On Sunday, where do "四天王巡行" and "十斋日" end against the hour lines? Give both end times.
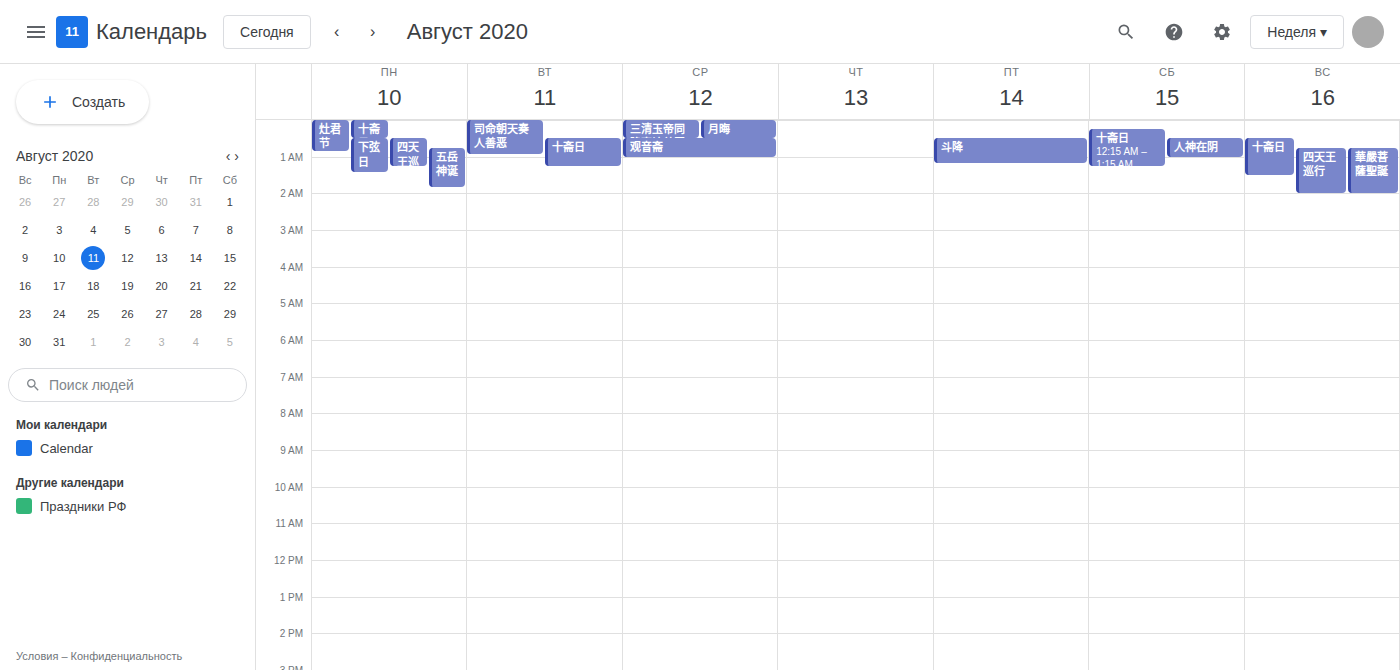
"四天王巡行": 2:00 AM, exactly on the 2 AM line. "十斋日": 1:30 AM, halfway between the 1 AM and 2 AM lines.